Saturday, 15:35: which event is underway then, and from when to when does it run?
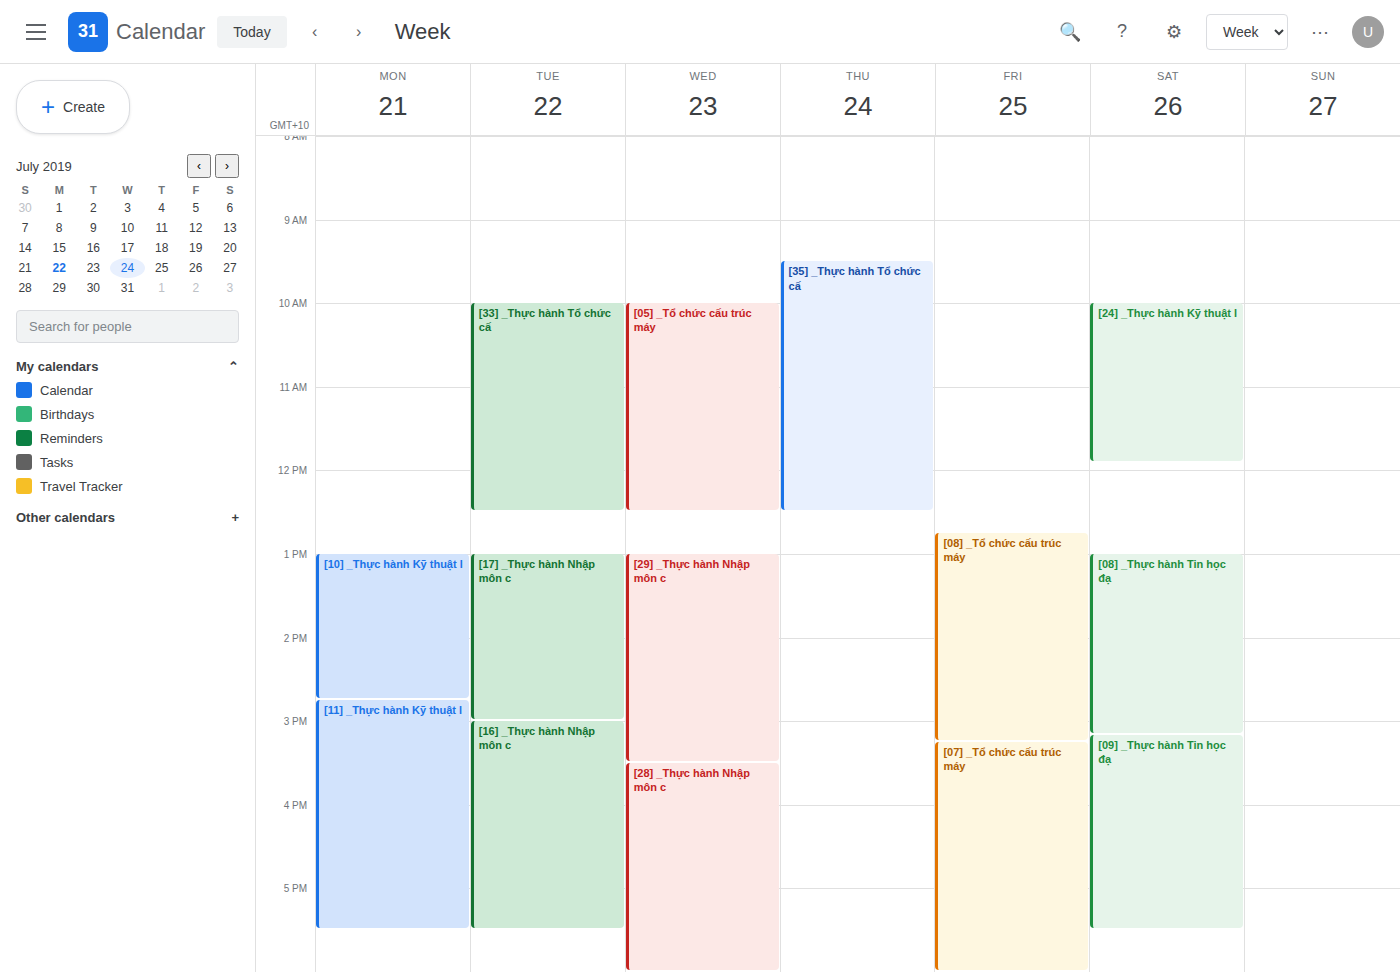
"[09] _Thực hành Tin học đạ", 15:10 to 17:30